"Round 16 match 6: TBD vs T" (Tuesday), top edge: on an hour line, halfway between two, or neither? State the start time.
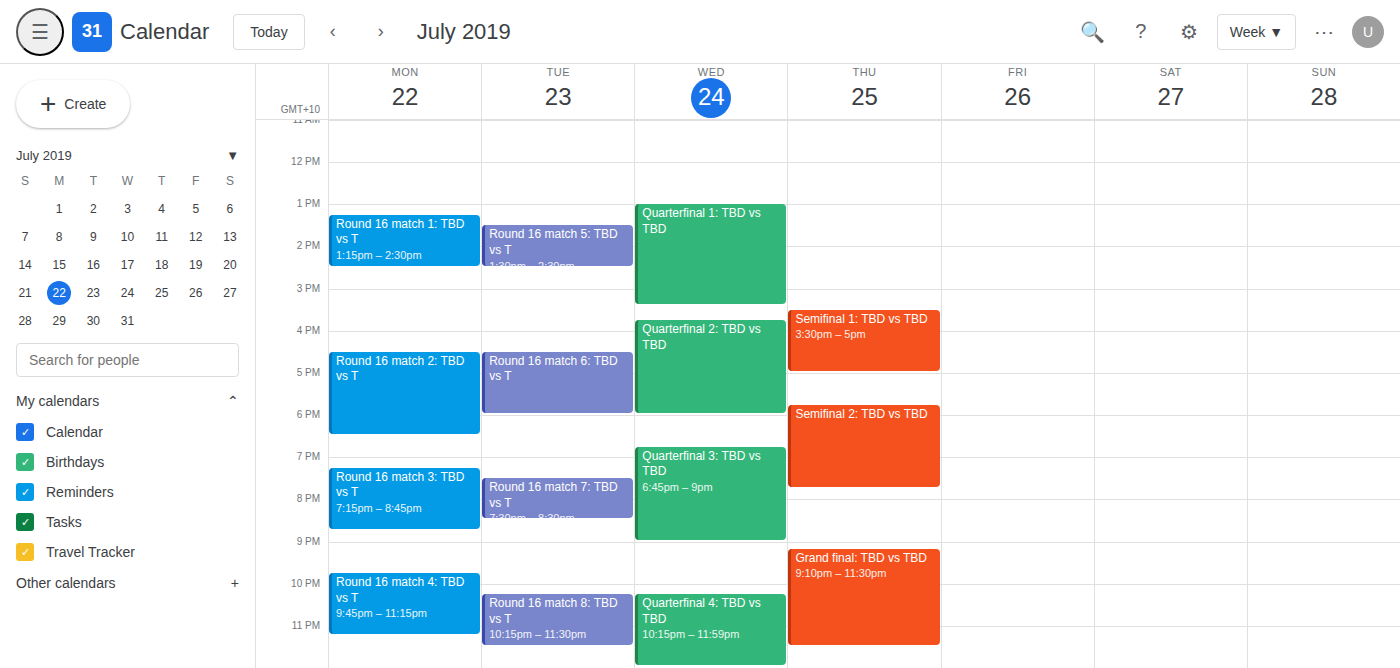
4:30 PM -- halfway between the 4 PM and 5 PM lines.